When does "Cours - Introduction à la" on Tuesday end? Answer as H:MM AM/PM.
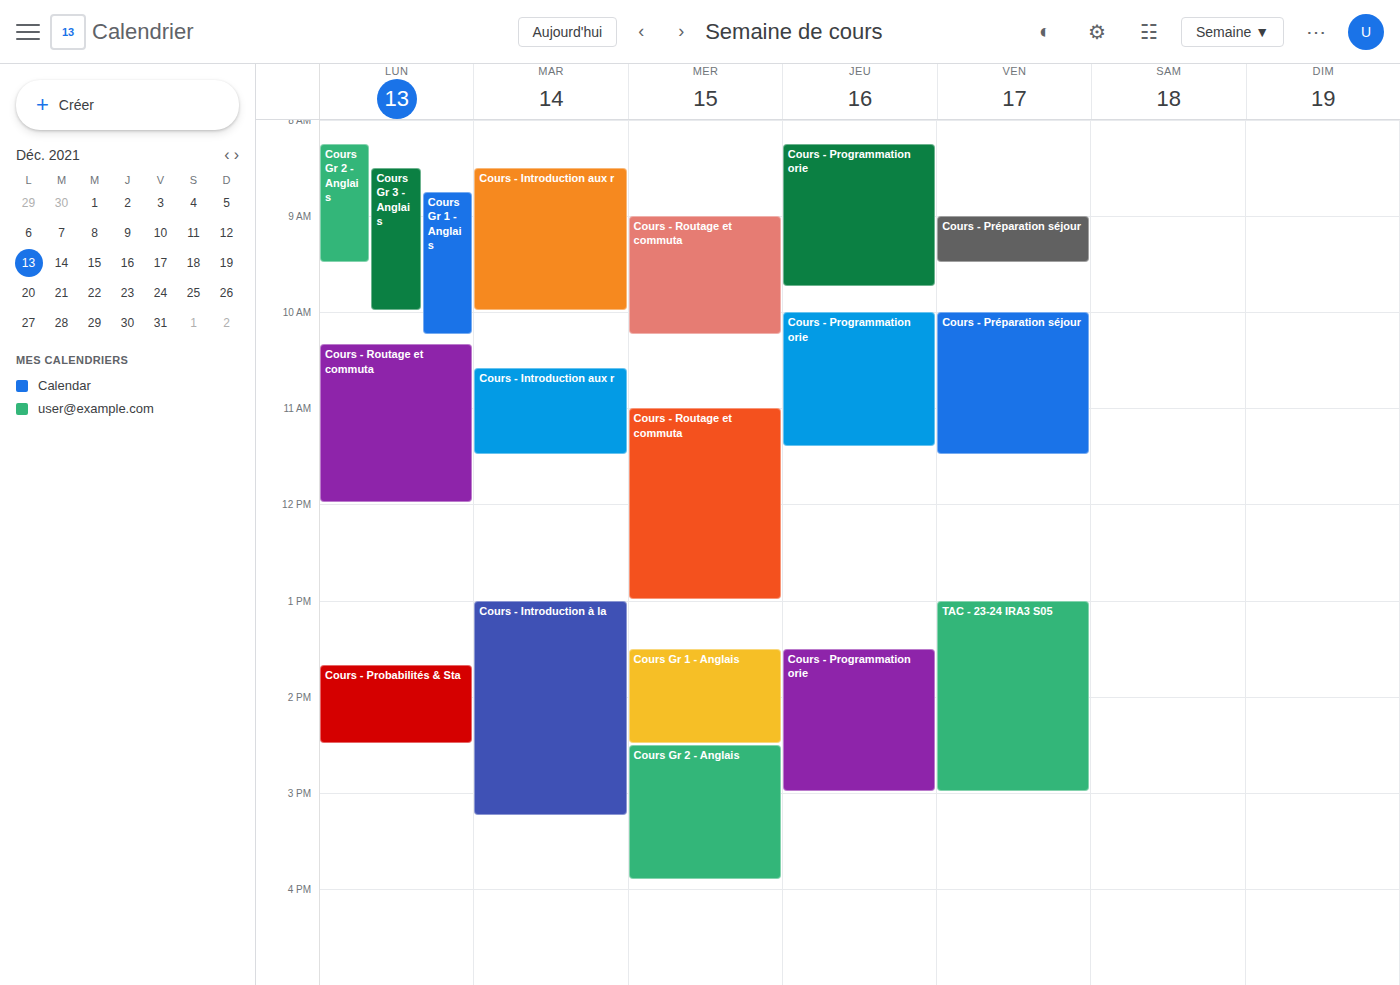
3:15 PM